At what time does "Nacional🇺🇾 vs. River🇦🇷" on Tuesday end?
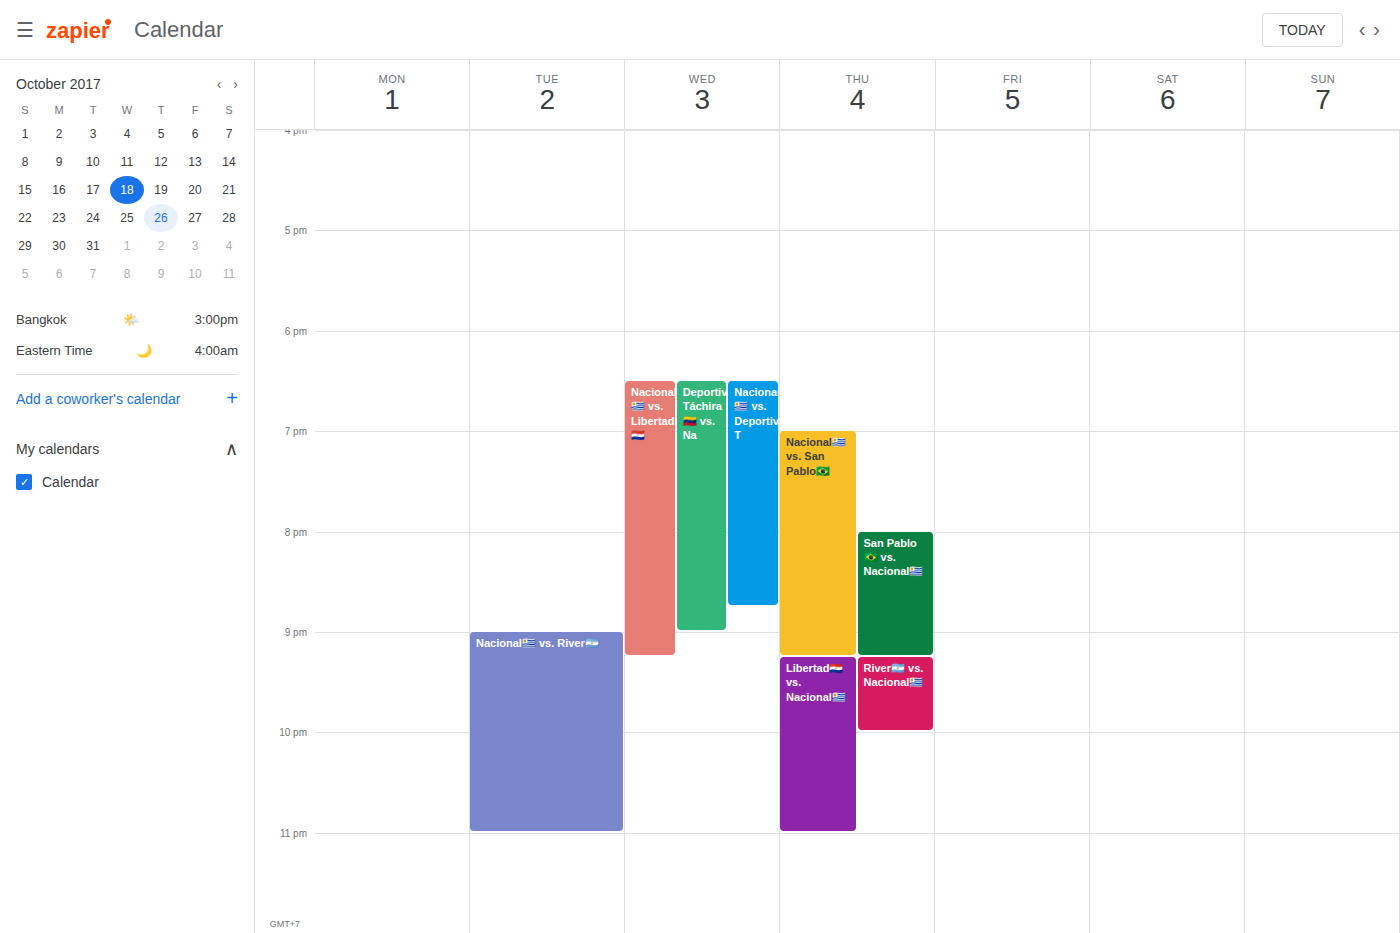
23:00